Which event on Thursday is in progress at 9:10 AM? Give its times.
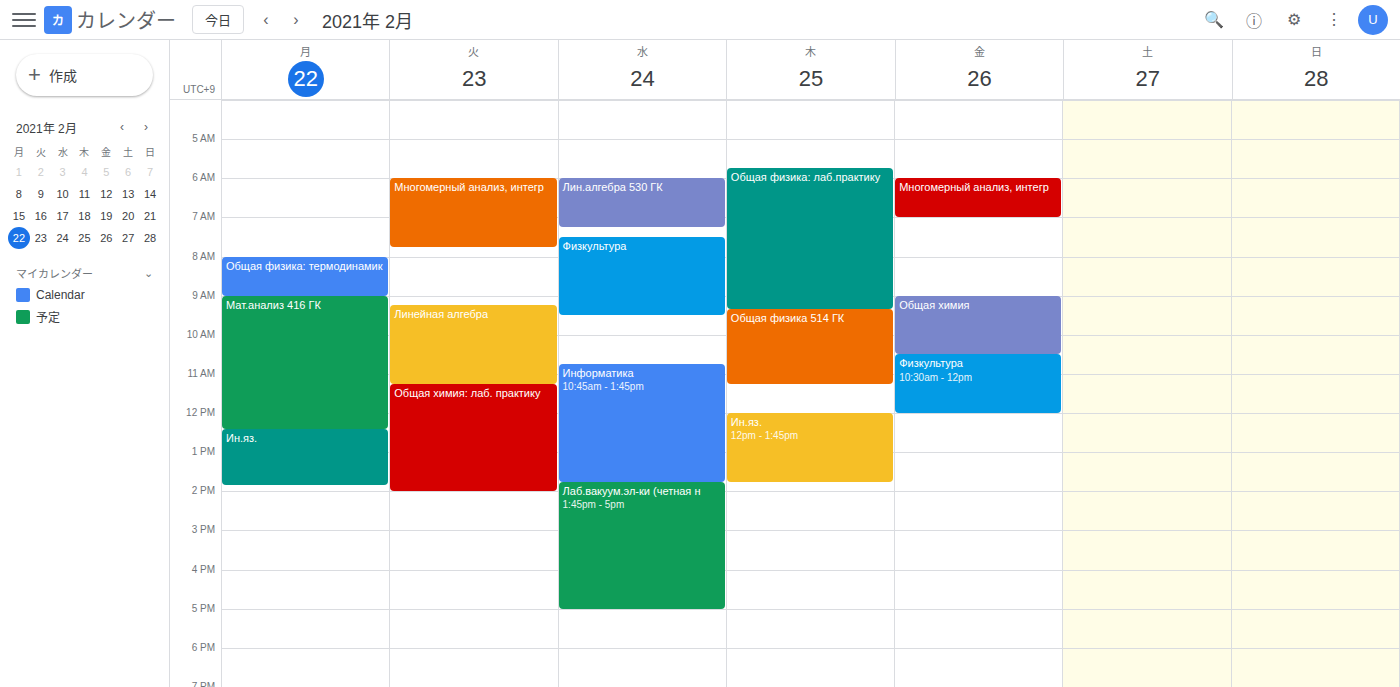
"Общая физика: лаб.практику", 5:45 AM to 9:20 AM